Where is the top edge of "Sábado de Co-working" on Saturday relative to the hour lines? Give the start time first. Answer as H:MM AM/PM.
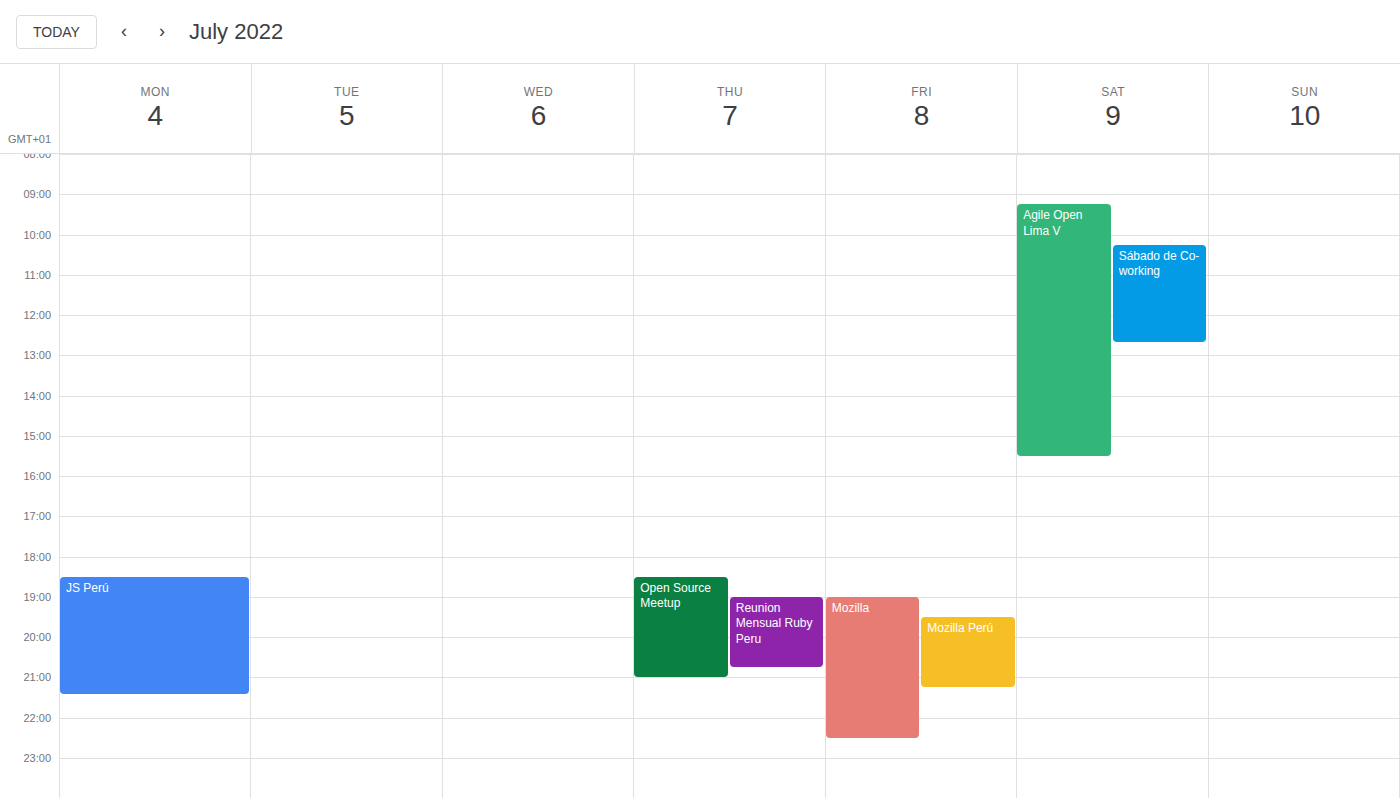
10:15 AM -- neither: a quarter of the way from the 10 AM line to the 11 AM line.